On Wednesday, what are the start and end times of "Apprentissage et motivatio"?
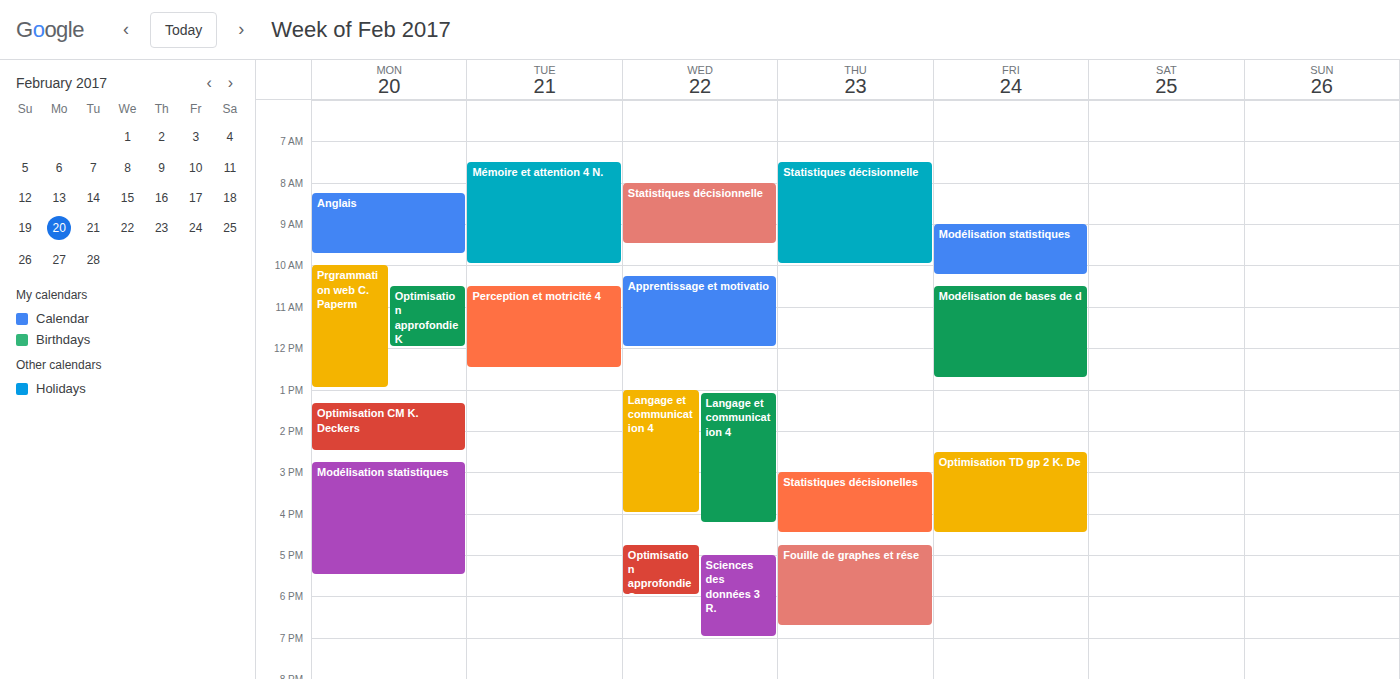
10:15 AM to 12:00 PM